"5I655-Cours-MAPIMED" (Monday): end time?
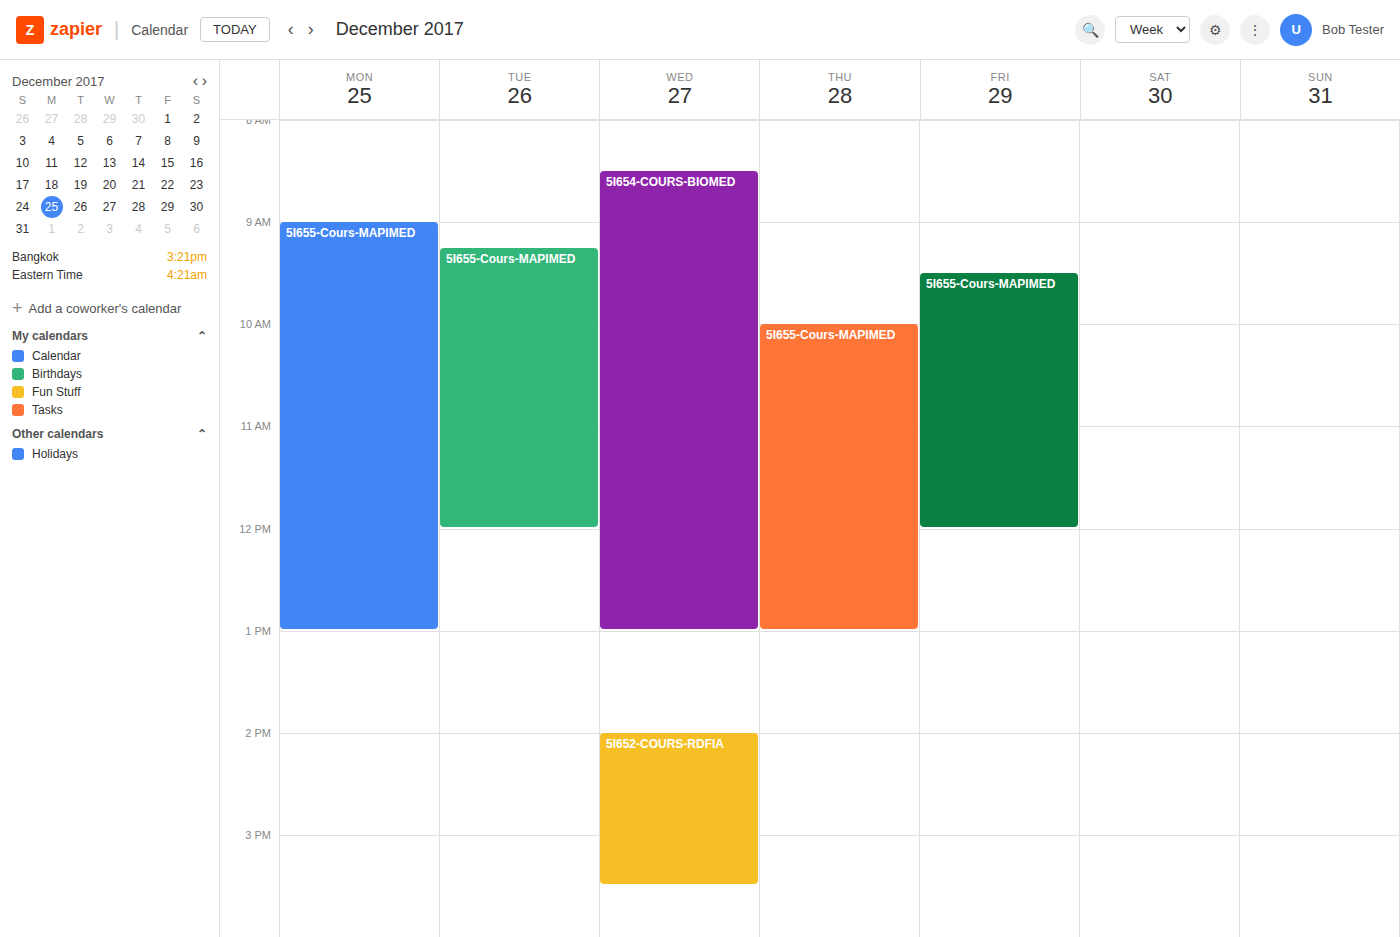
1:00 PM